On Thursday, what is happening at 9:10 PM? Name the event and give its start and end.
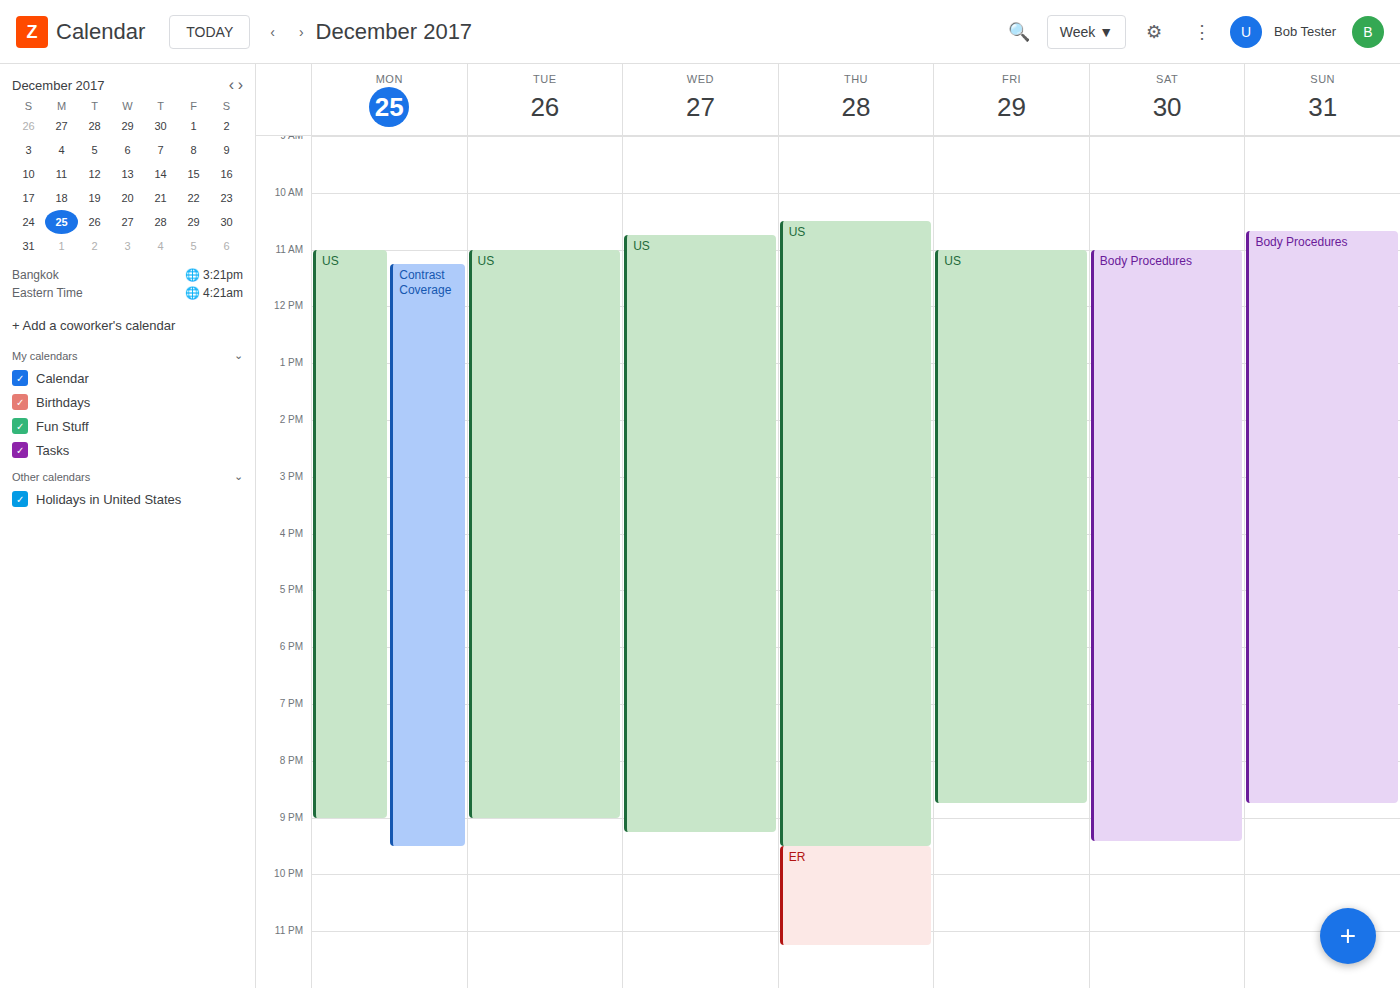
"US", 10:30 AM to 9:30 PM